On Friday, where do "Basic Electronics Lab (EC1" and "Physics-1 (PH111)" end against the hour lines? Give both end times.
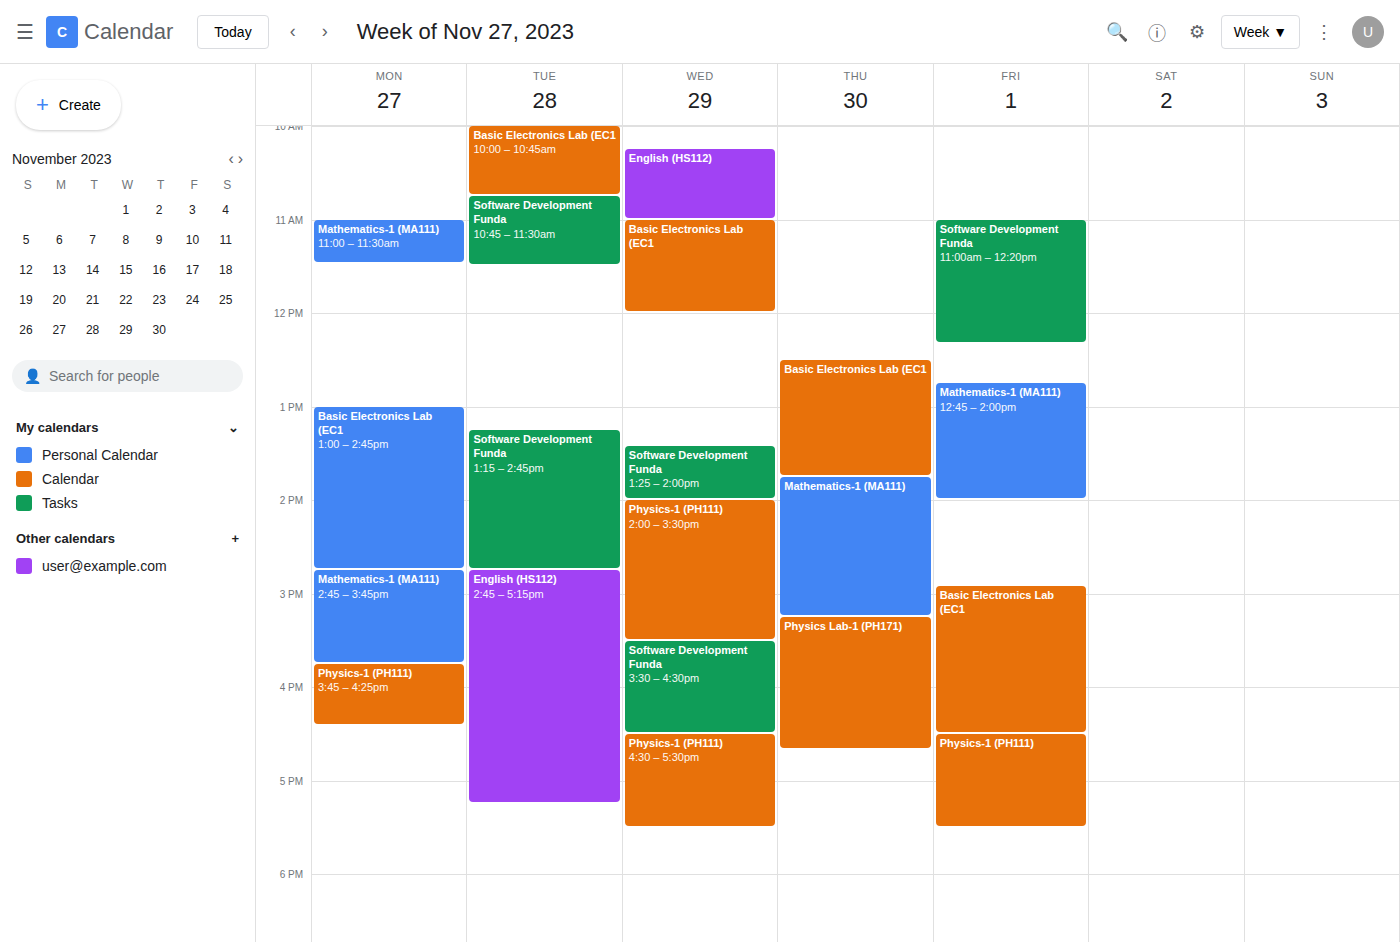
"Basic Electronics Lab (EC1": 4:30 PM, halfway between the 4 PM and 5 PM lines. "Physics-1 (PH111)": 5:30 PM, halfway between the 5 PM and 6 PM lines.